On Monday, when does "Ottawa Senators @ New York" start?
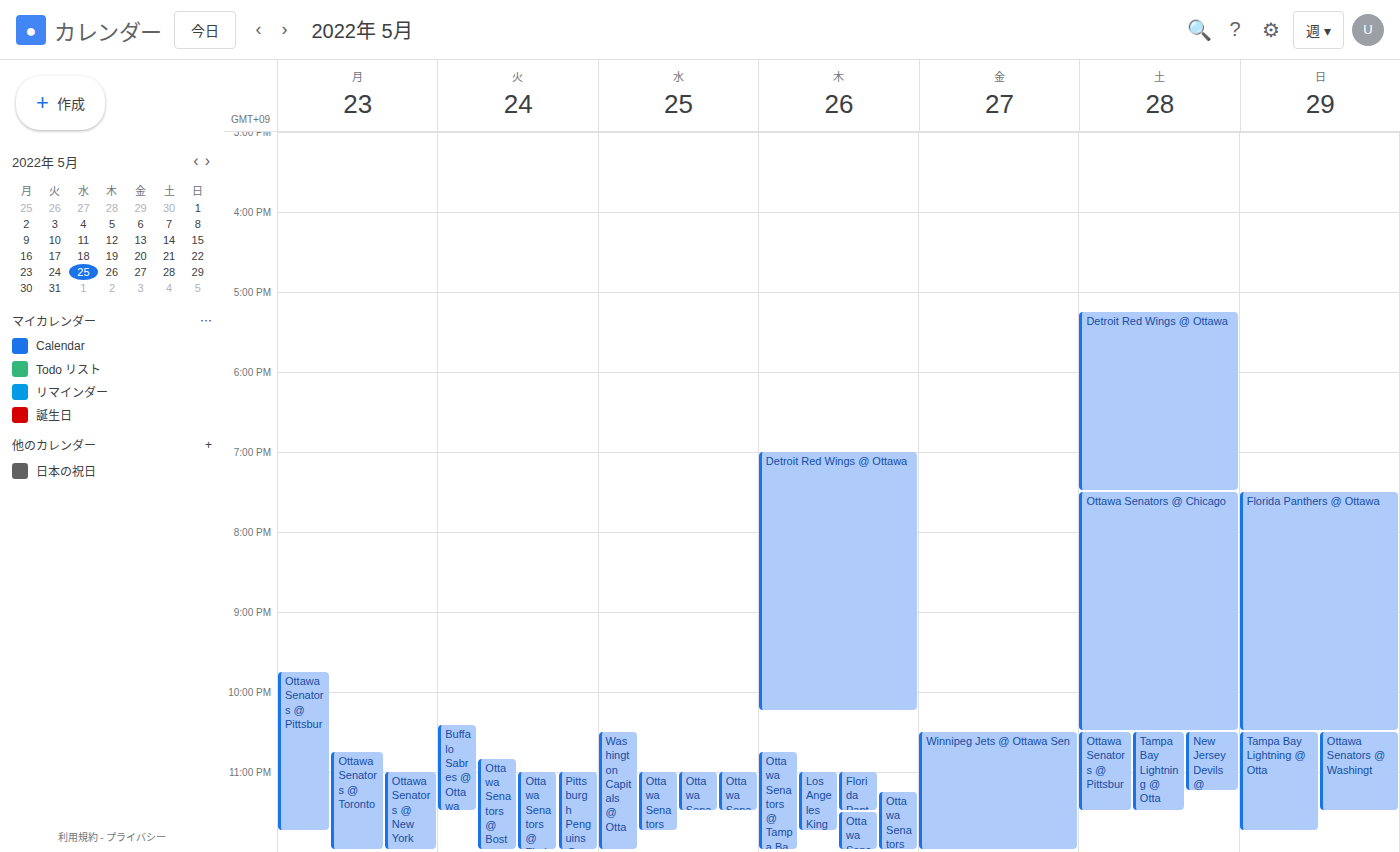
11:00 PM